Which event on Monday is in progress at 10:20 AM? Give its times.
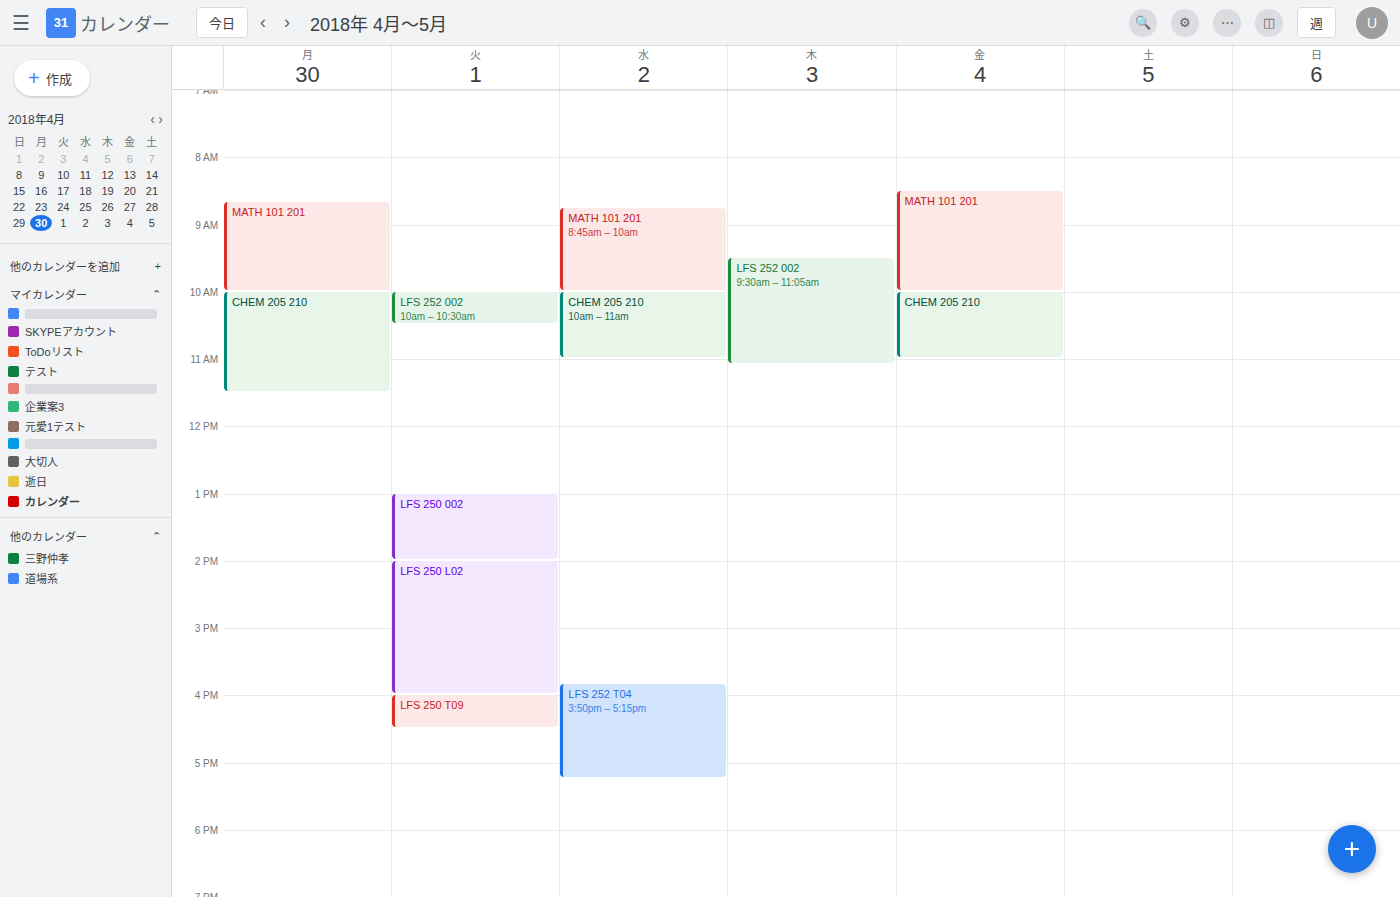
"CHEM 205 210", 10:00 AM to 11:30 AM